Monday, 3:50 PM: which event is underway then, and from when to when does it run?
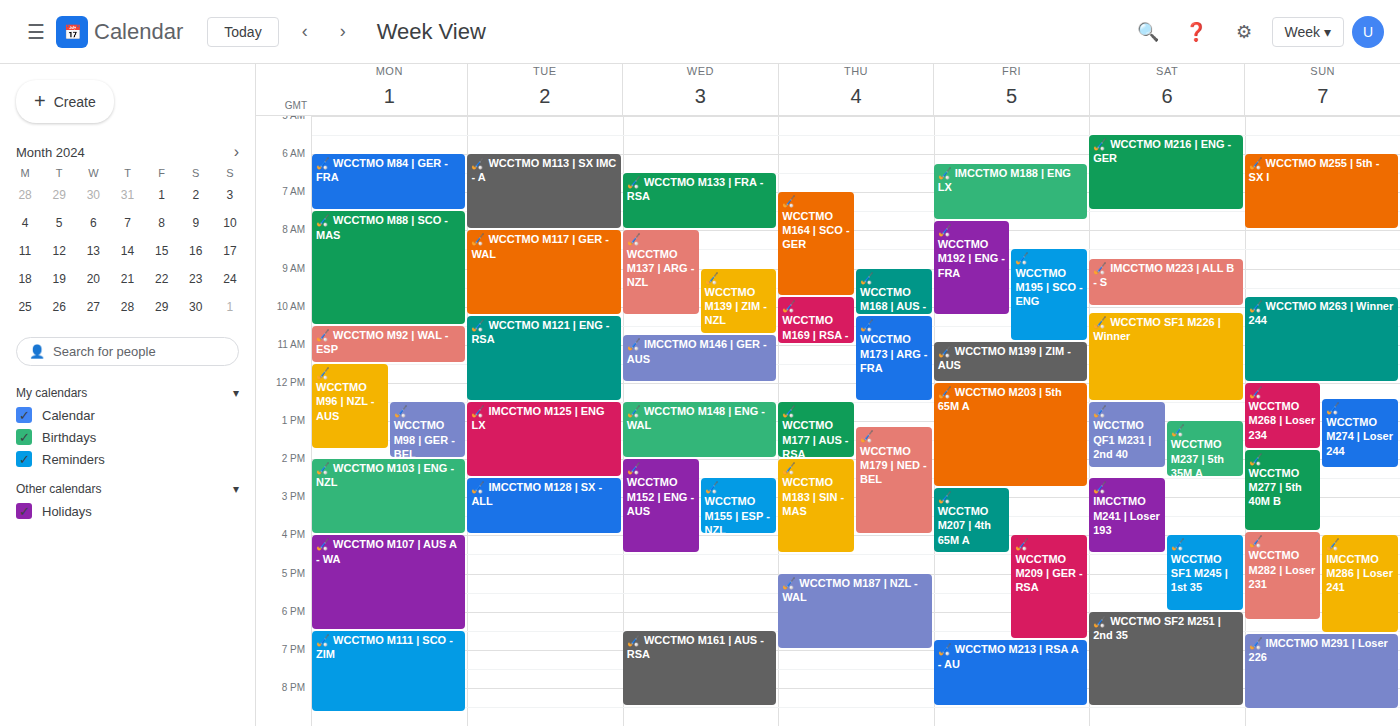
"🏑 WCCTMO M103 | ENG - NZL", 2:00 PM to 4:00 PM